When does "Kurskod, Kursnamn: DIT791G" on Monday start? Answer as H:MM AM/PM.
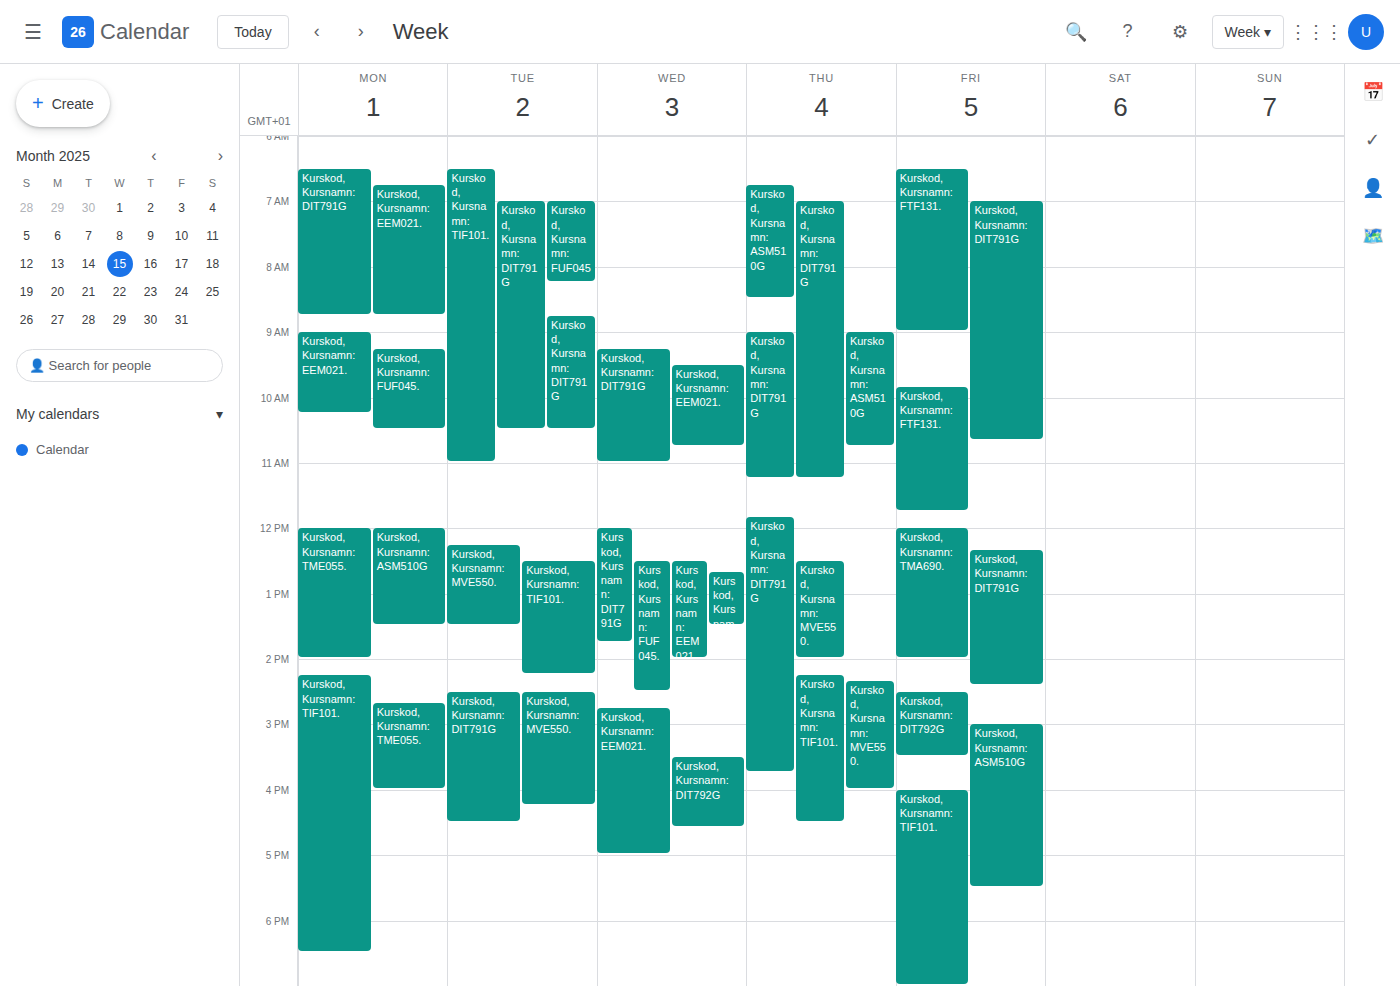
6:30 AM